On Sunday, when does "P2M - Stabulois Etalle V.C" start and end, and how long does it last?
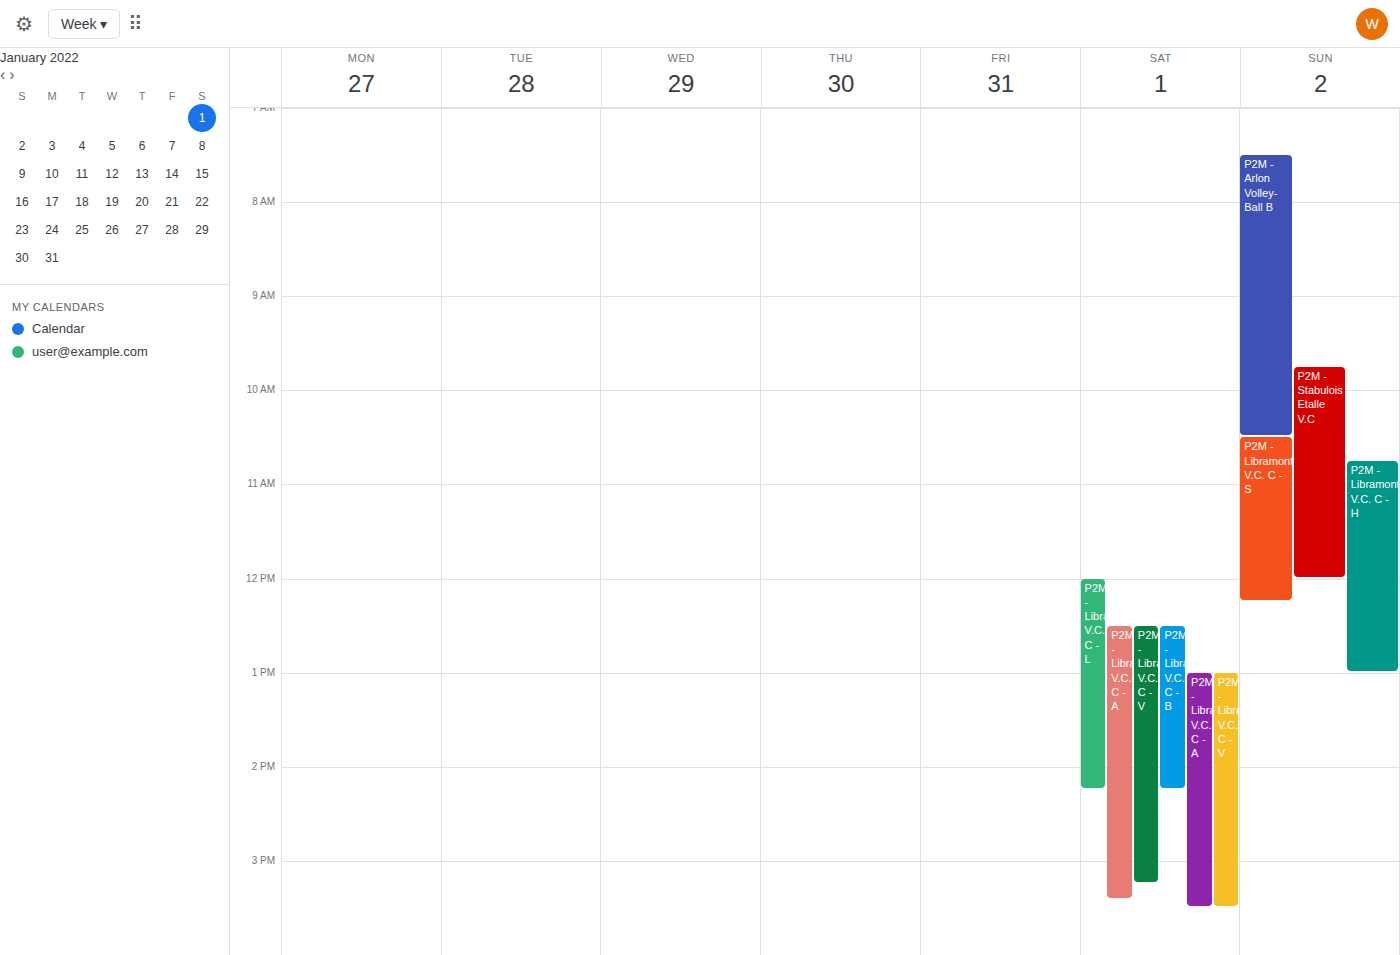
9:45 AM to 12:00 PM, 2 hours 15 minutes